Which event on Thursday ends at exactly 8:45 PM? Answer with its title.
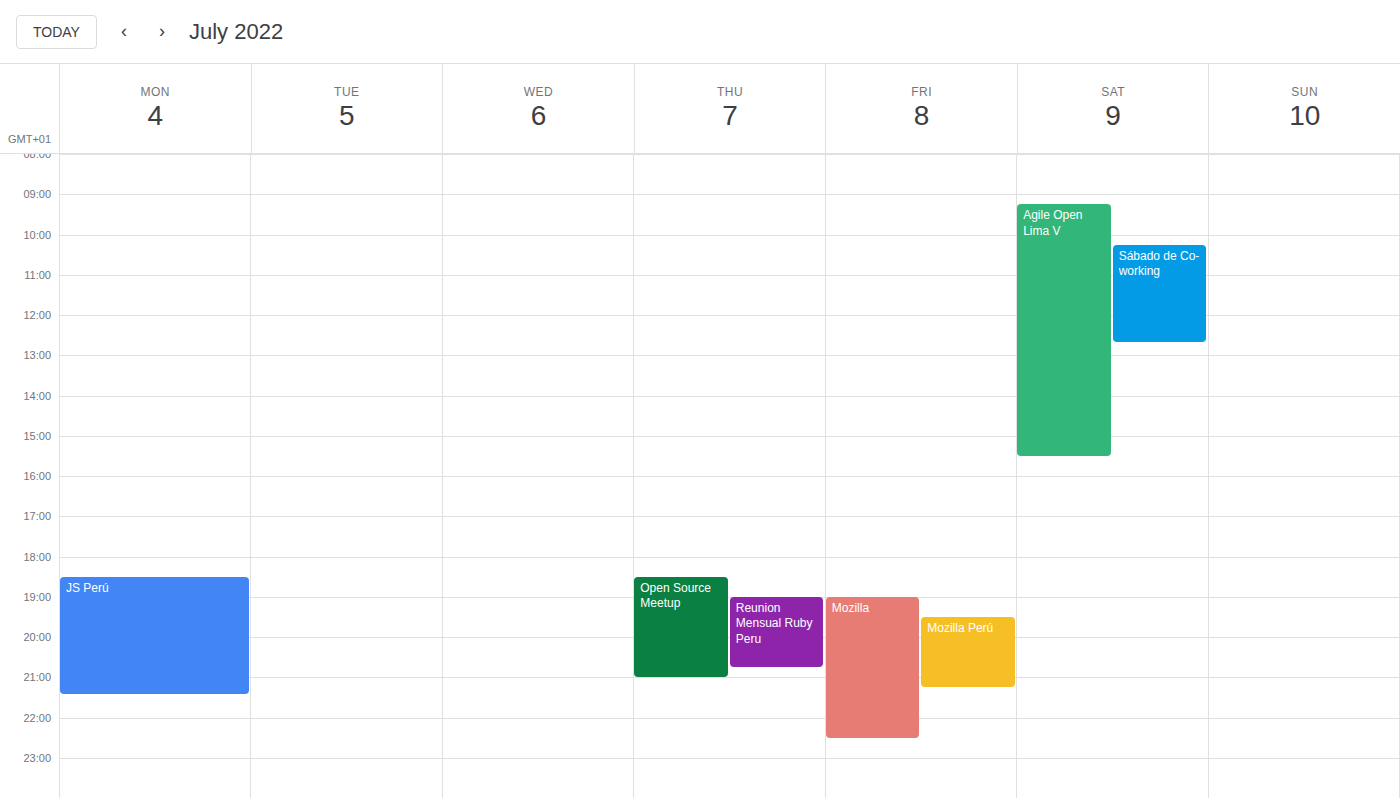
"Reunion Mensual Ruby Peru"